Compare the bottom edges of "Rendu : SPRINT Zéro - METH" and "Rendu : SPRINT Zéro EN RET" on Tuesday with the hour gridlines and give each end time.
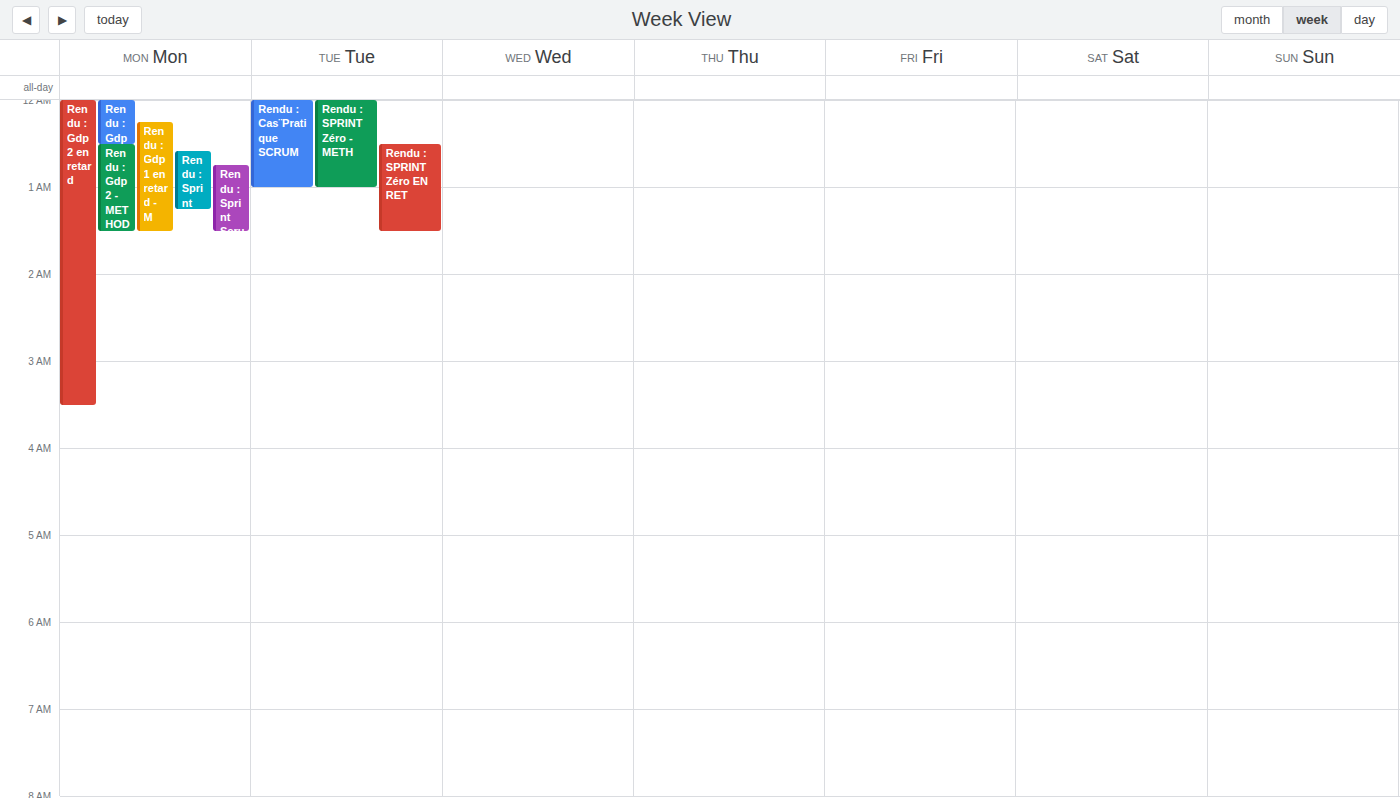
"Rendu : SPRINT Zéro - METH": 1:00 AM, exactly on the 1 AM line. "Rendu : SPRINT Zéro EN RET": 1:30 AM, halfway between the 1 AM and 2 AM lines.